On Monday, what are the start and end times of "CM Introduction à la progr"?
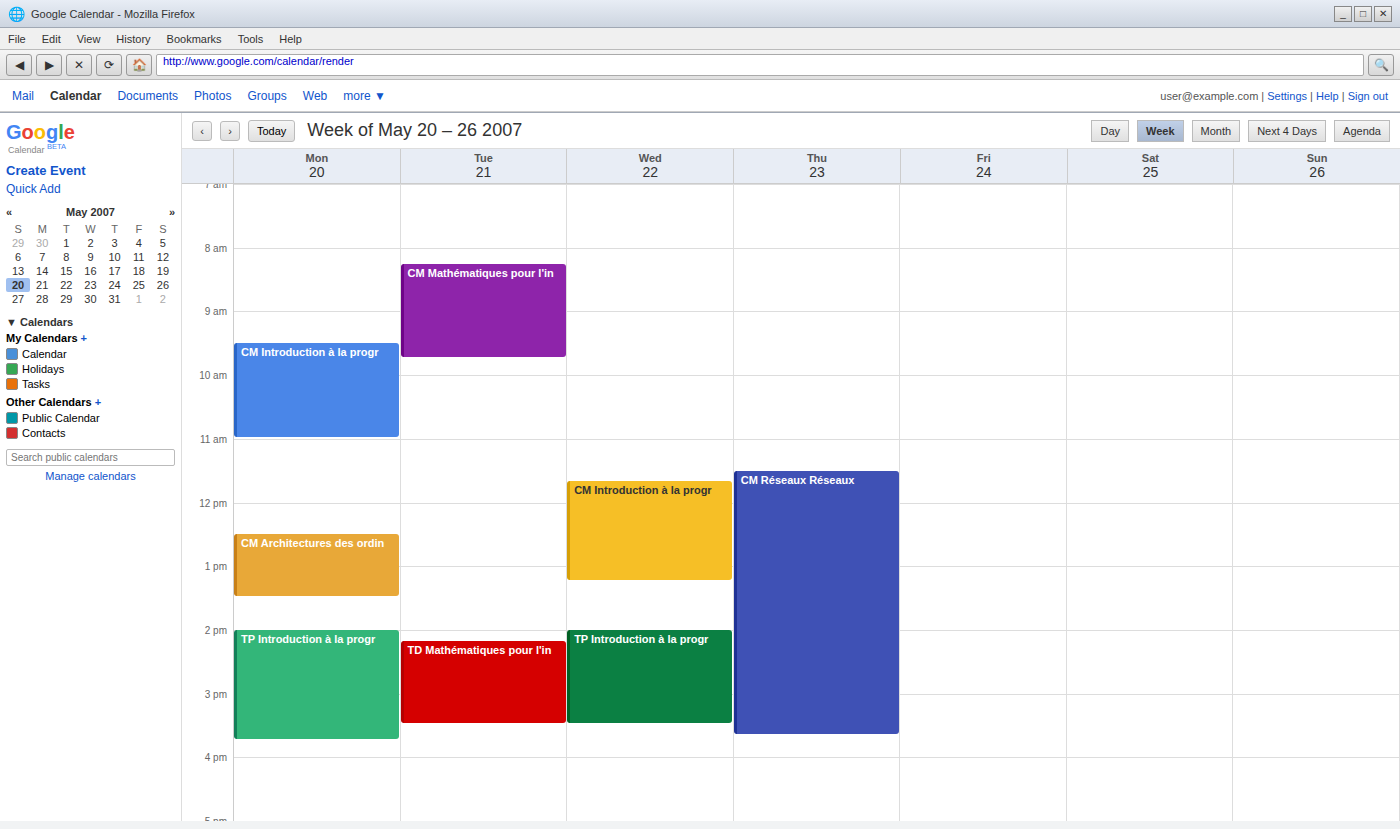
9:30 AM to 11:00 AM